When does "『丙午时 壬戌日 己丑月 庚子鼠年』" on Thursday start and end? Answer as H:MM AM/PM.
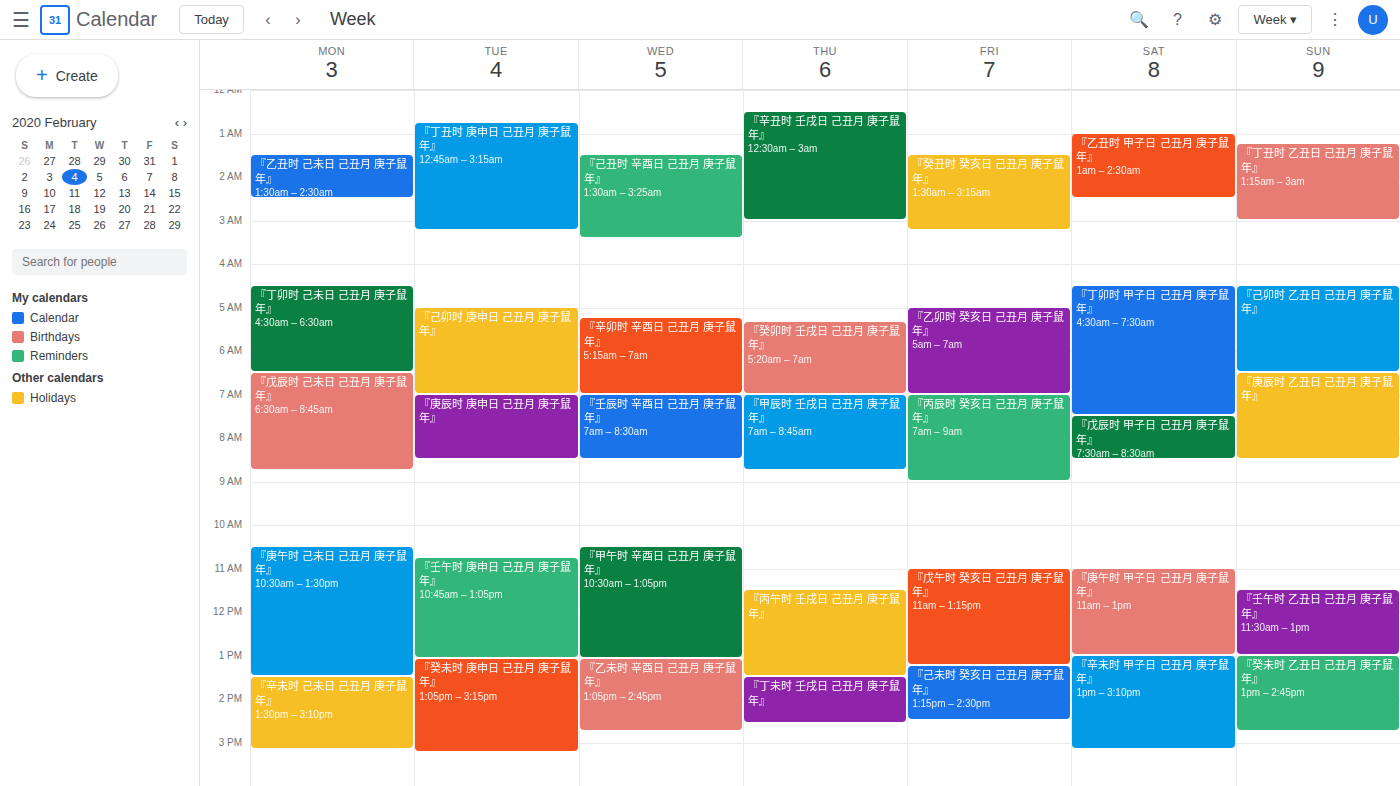
11:30 AM to 1:30 PM